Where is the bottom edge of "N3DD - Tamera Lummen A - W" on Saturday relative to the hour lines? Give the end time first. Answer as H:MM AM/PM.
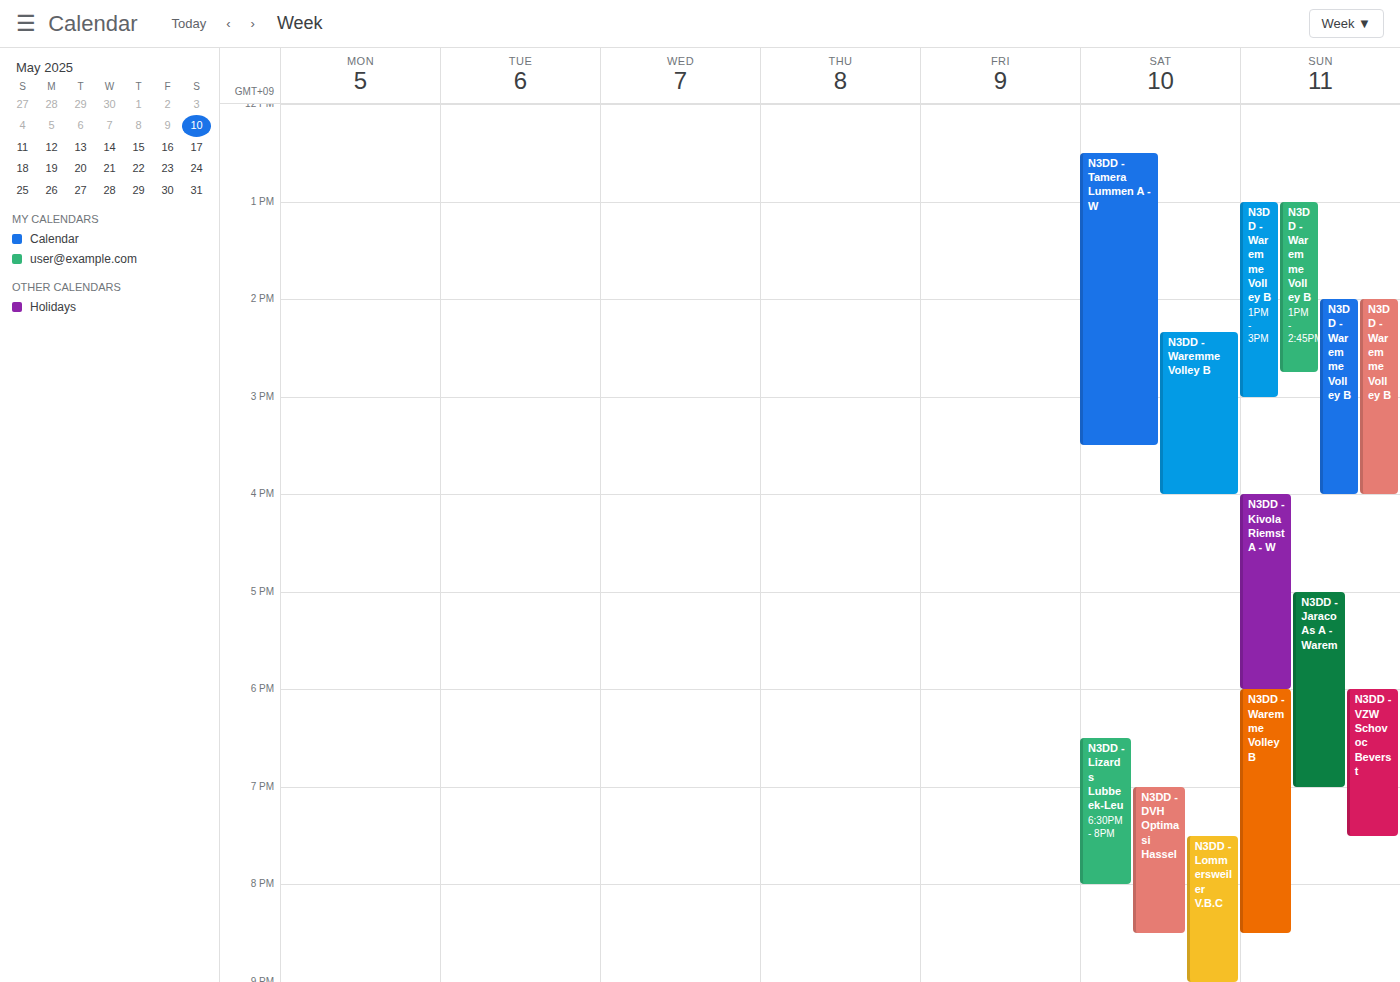
3:30 PM -- halfway between the 3 PM and 4 PM lines.